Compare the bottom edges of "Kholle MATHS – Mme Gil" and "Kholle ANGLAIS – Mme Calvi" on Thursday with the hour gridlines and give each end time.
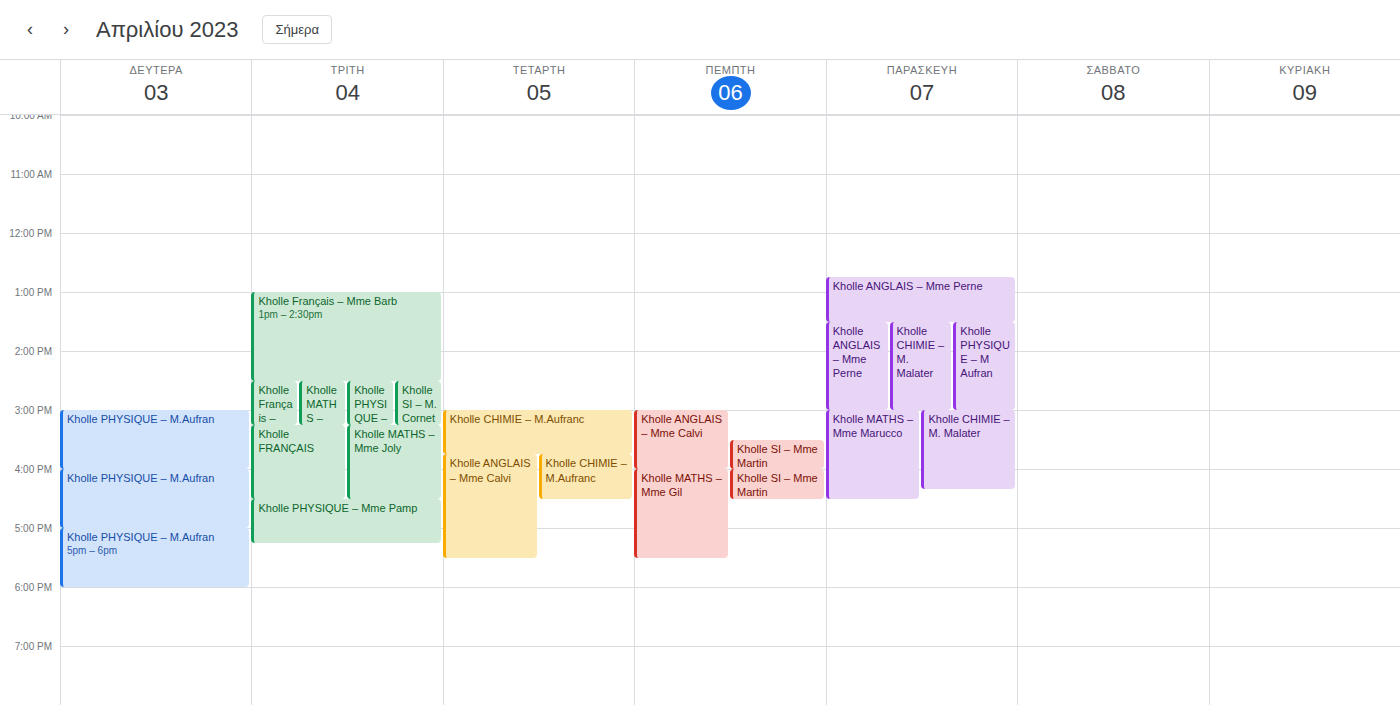
"Kholle MATHS – Mme Gil": 5:30 PM, halfway between the 5 PM and 6 PM lines. "Kholle ANGLAIS – Mme Calvi": 4:00 PM, exactly on the 4 PM line.